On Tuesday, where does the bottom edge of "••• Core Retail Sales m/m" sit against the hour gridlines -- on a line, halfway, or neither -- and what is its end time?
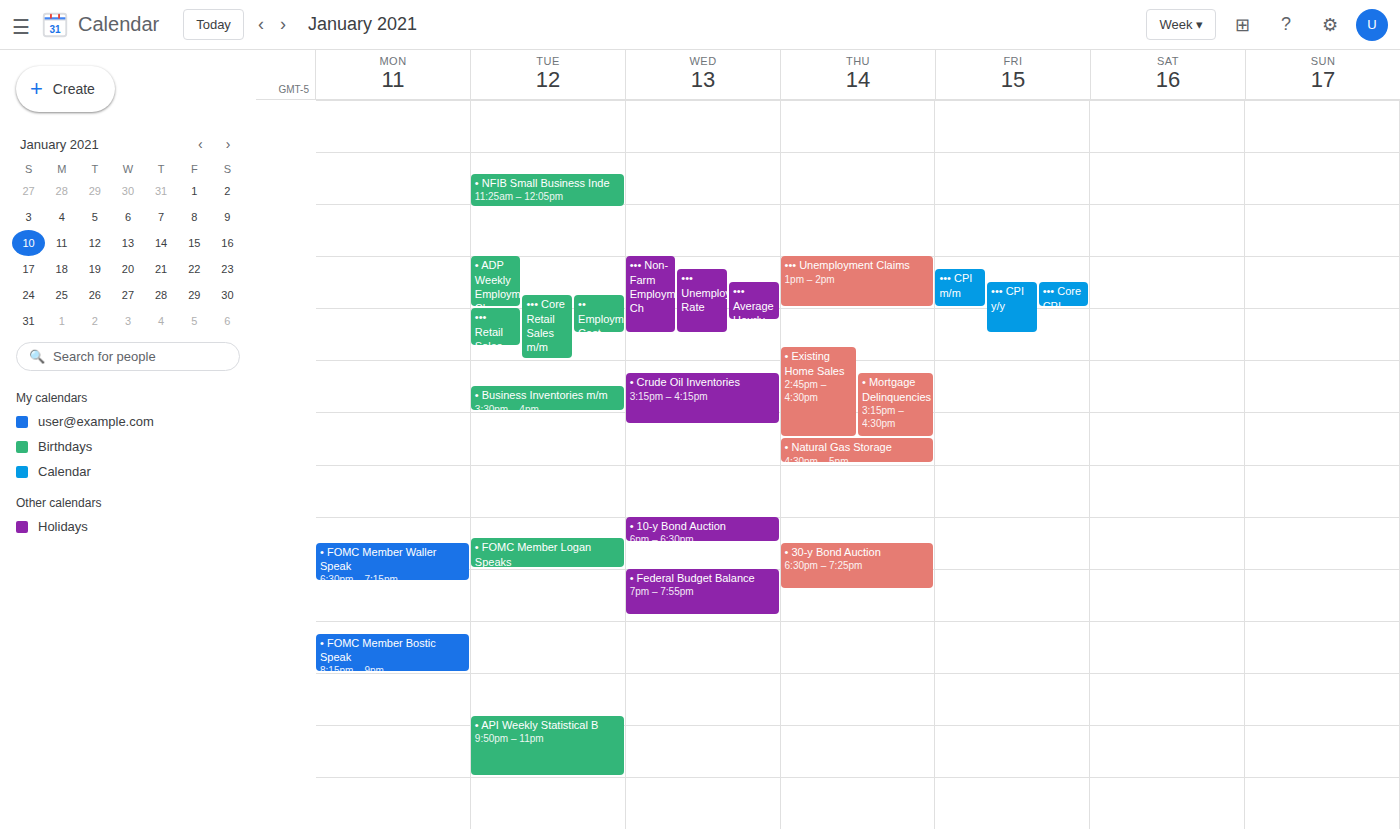
3:00 PM -- exactly on the 3 PM line.